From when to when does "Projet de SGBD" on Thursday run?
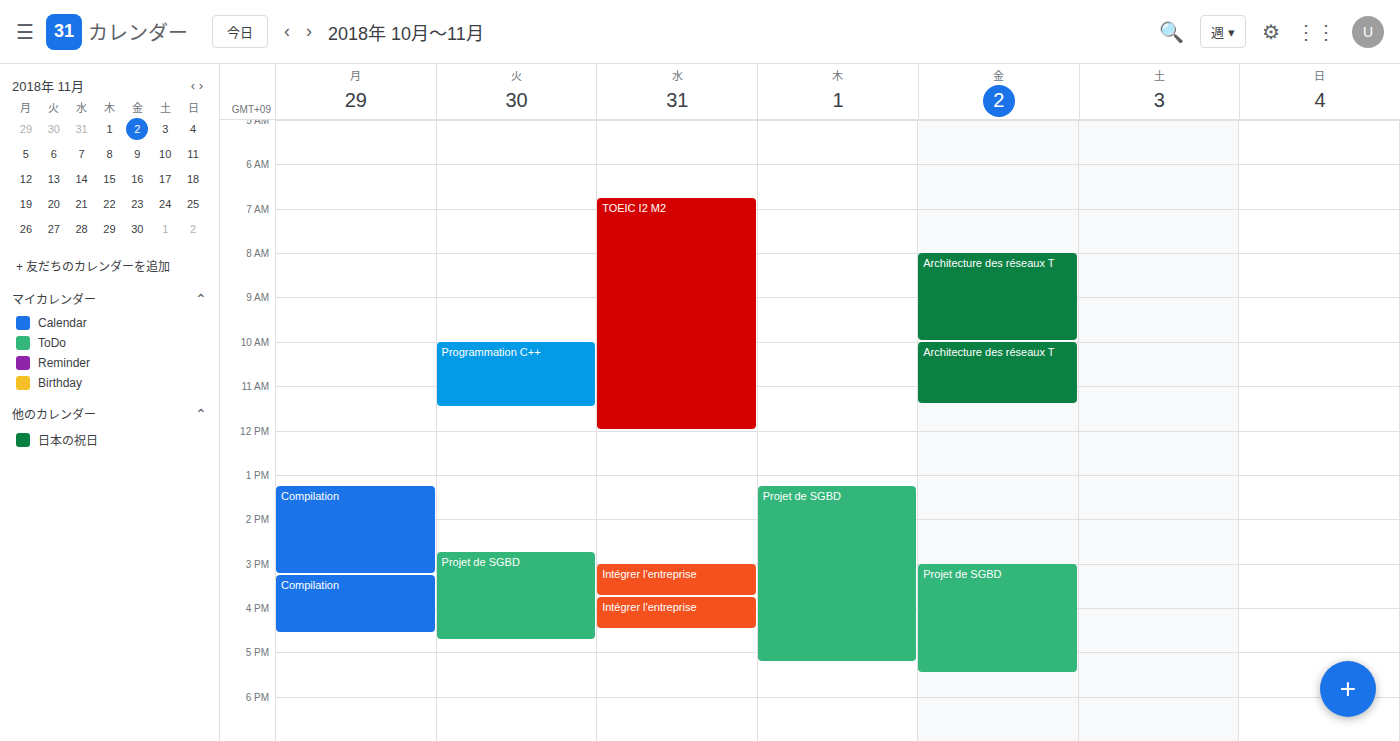
1:15 PM to 5:15 PM